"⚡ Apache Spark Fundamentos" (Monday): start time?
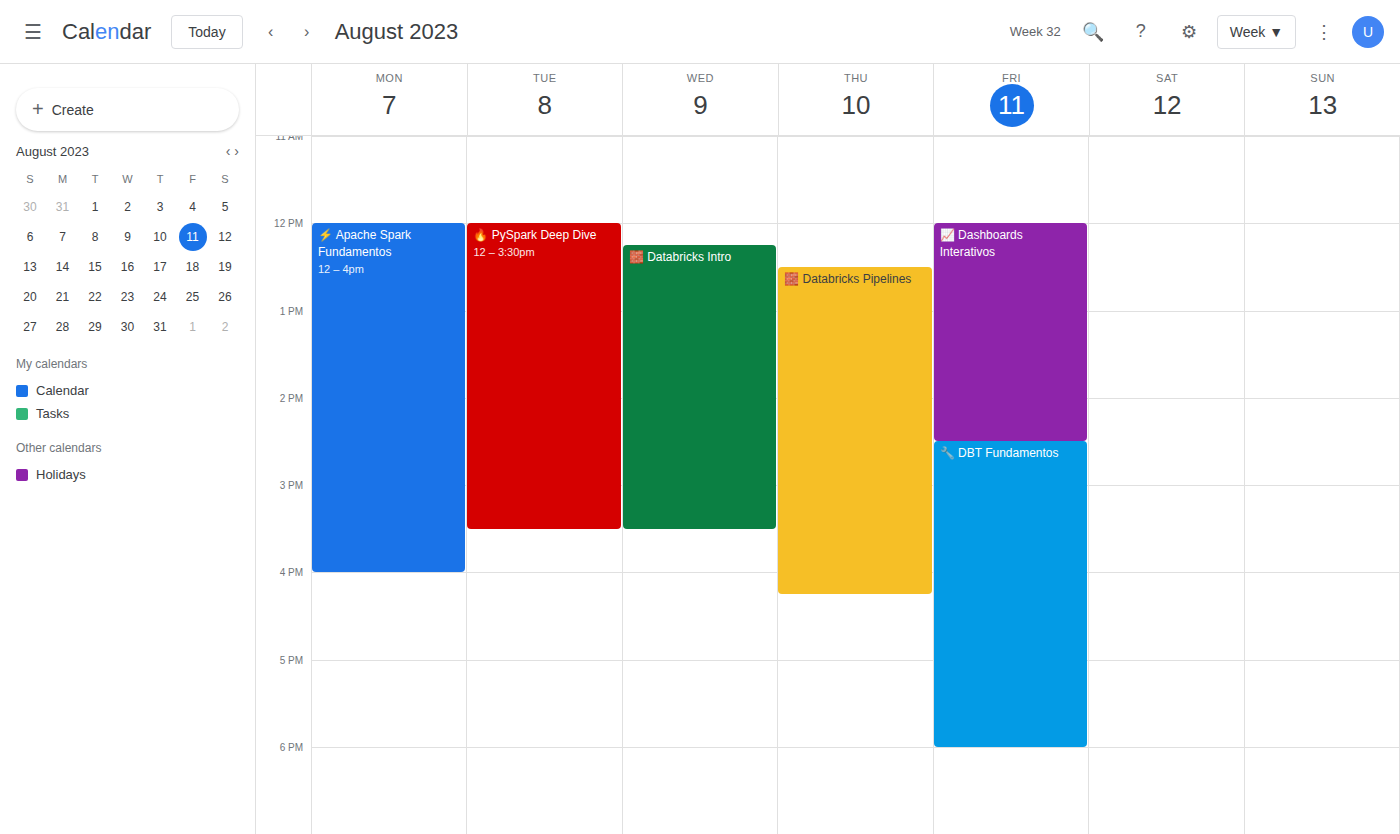
12:00 PM